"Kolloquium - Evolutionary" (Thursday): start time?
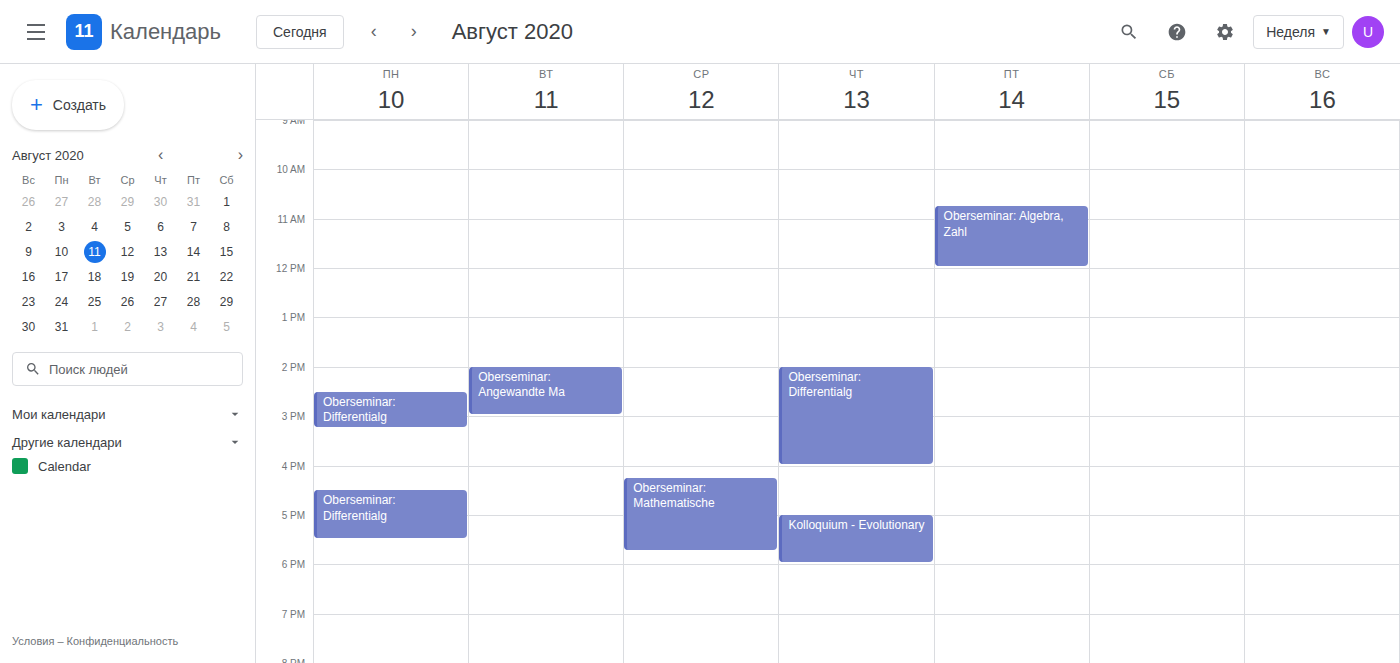
5:00 PM